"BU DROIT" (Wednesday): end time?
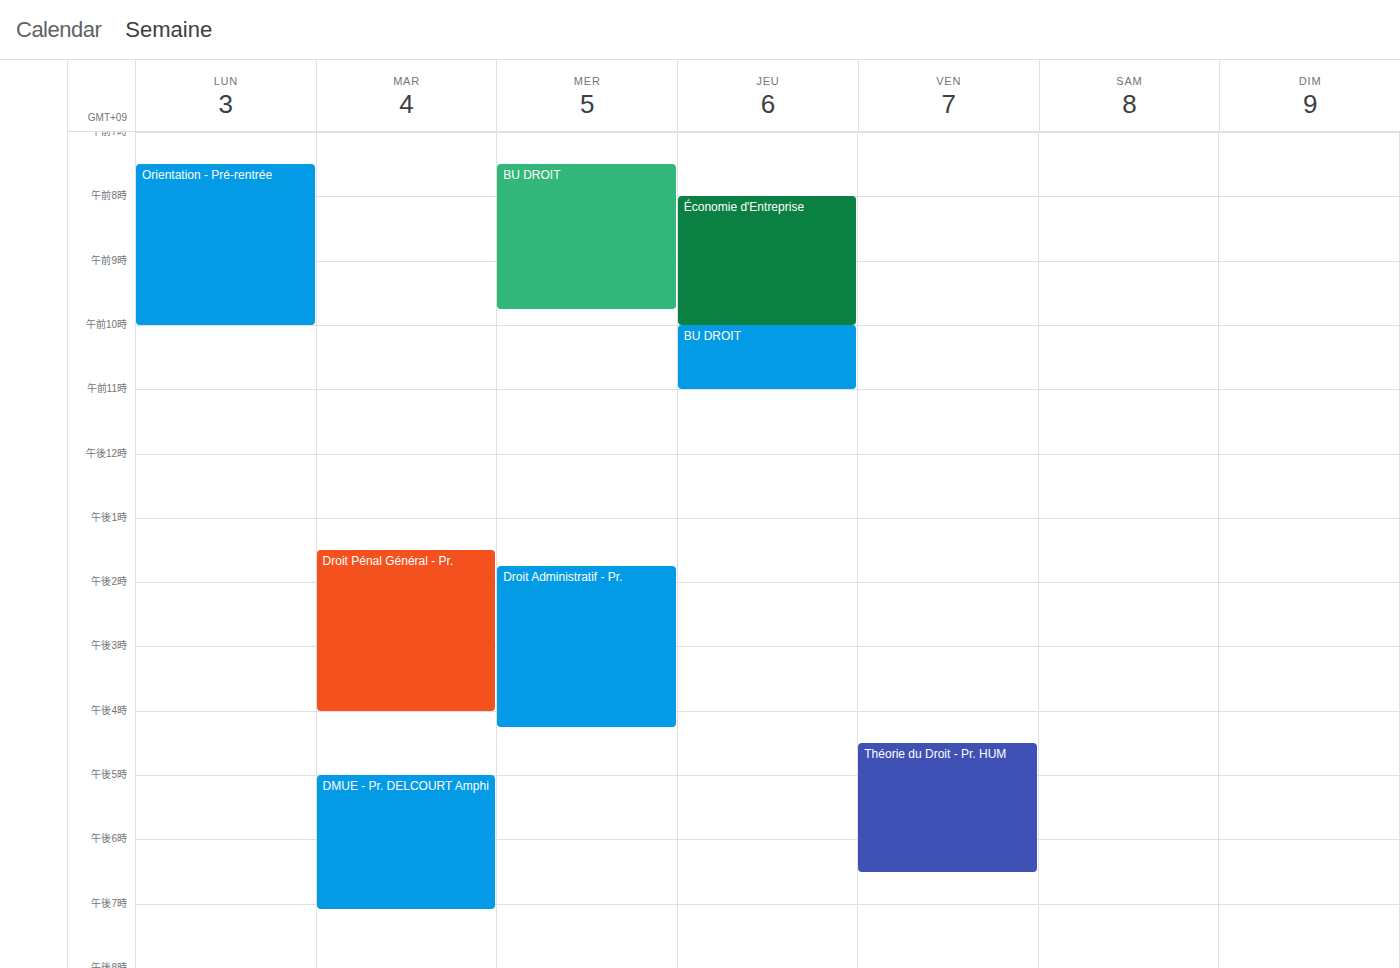
9:45 AM